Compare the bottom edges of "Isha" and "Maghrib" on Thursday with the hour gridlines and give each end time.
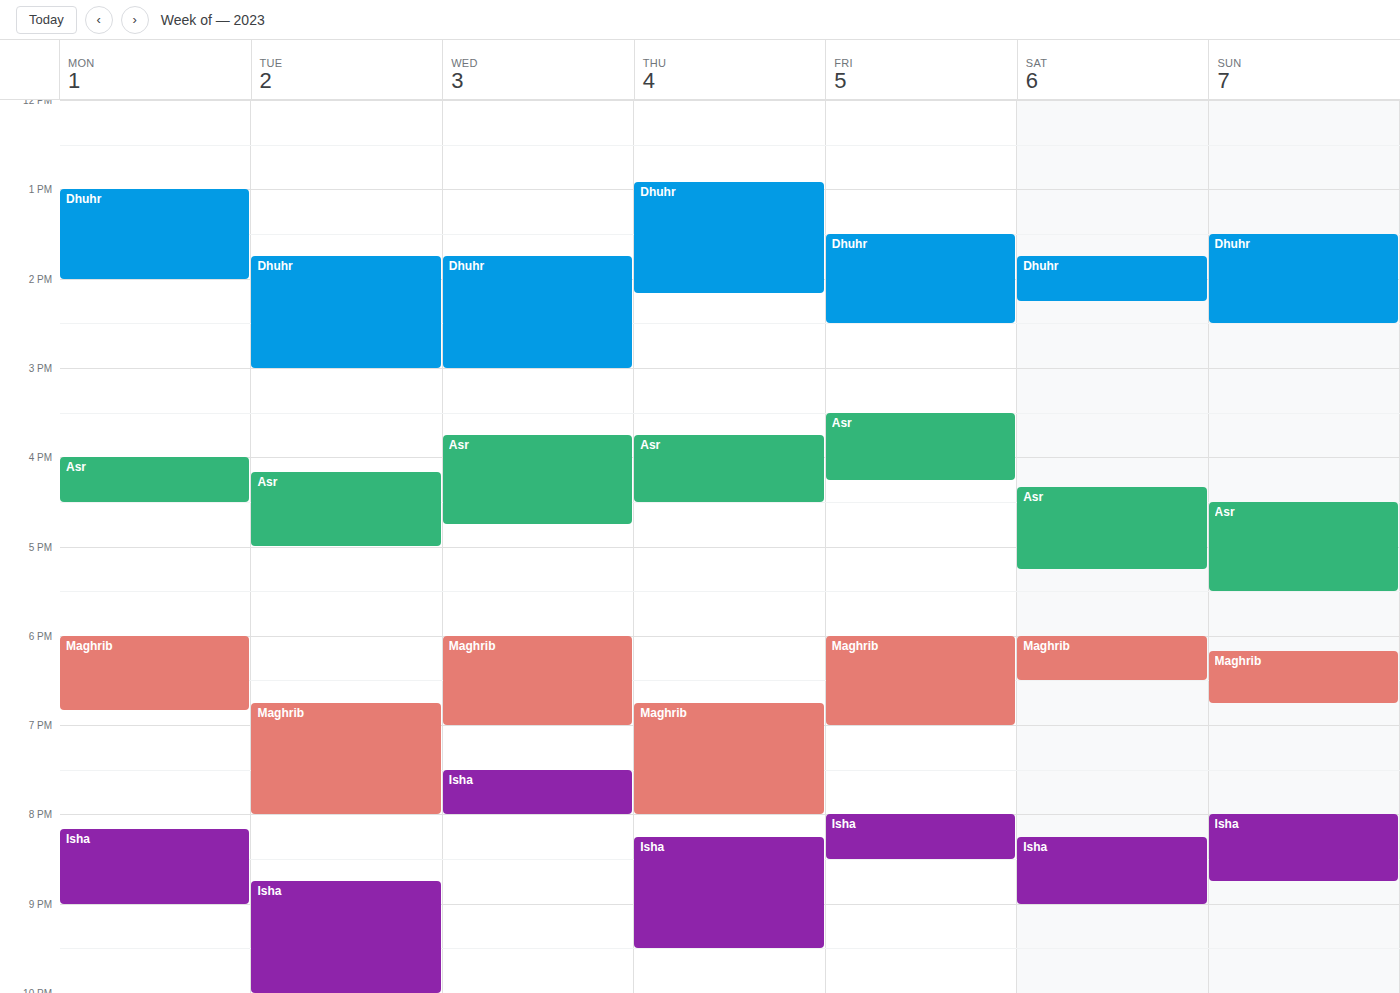
"Isha": 9:30 PM, halfway between the 9 PM and 10 PM lines. "Maghrib": 8:00 PM, exactly on the 8 PM line.